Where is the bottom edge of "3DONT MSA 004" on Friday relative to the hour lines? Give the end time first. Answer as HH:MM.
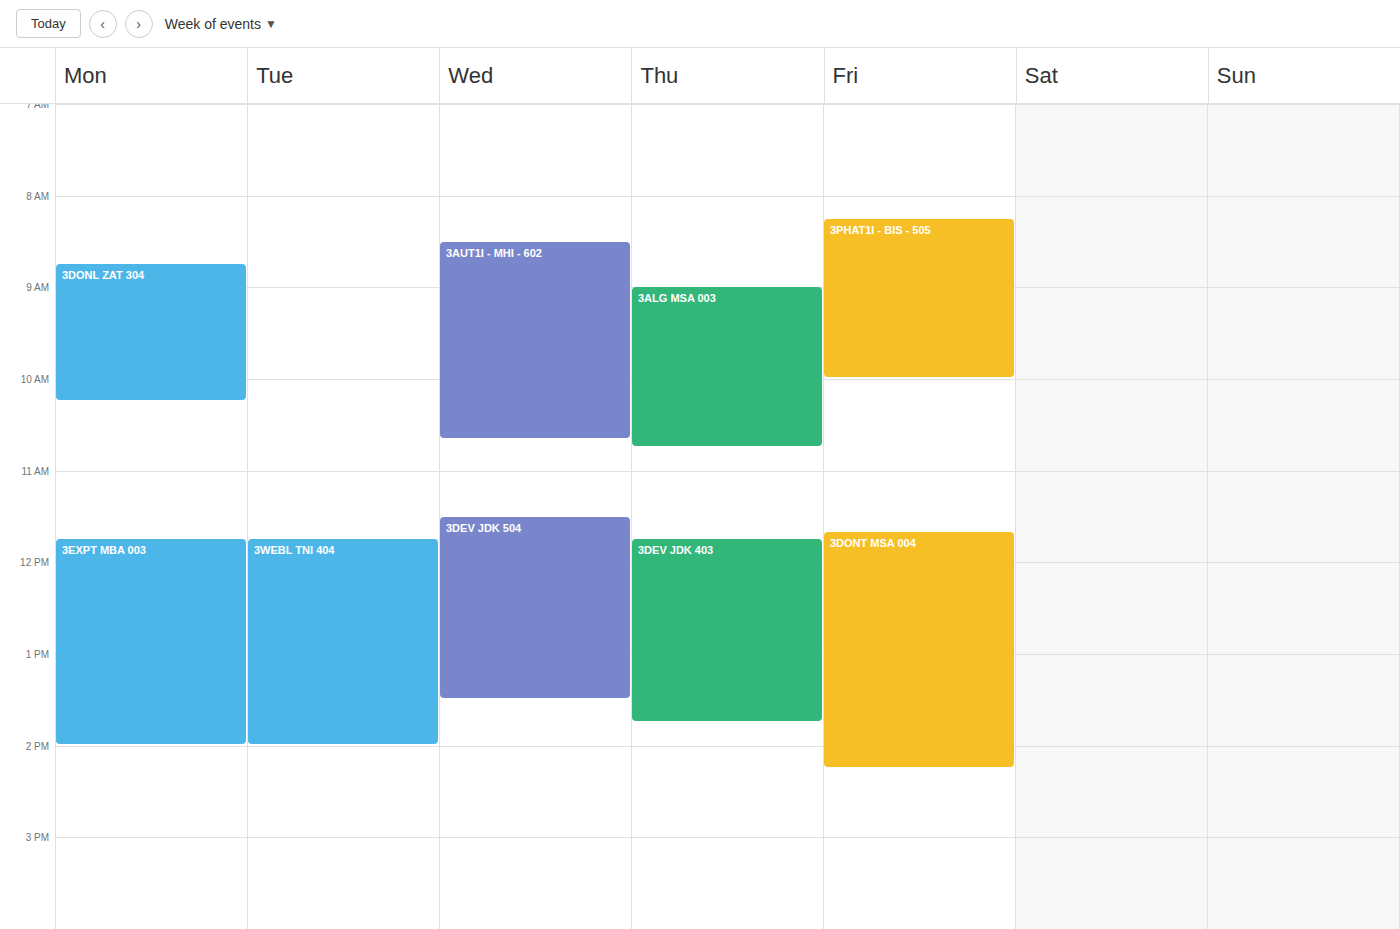
14:15 -- neither: a quarter of the way from the 14:00 line to the 15:00 line.